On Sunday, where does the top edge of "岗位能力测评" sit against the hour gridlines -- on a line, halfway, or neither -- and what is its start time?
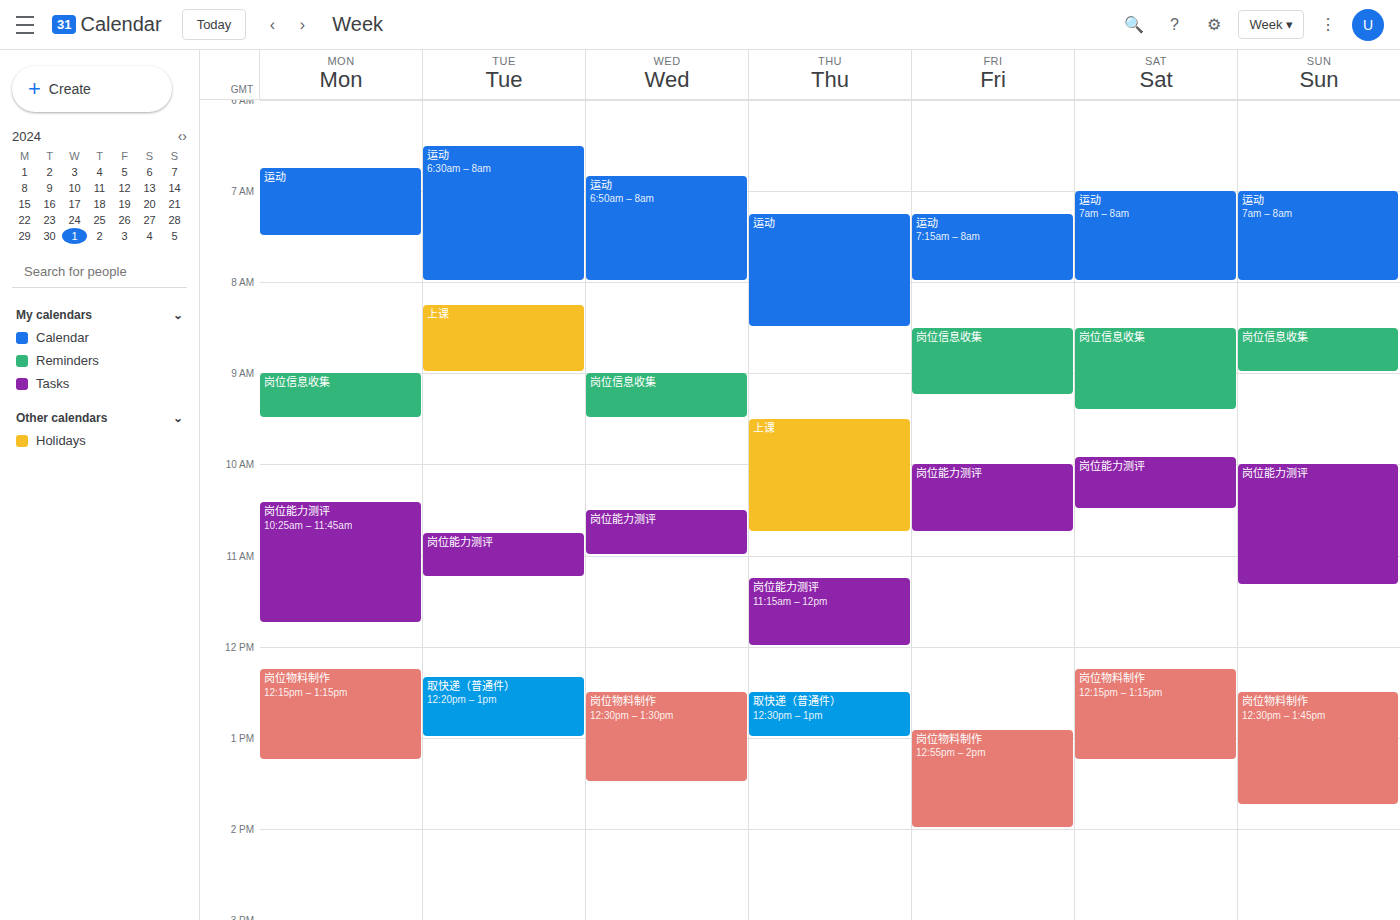
10:00 AM -- exactly on the 10 AM line.